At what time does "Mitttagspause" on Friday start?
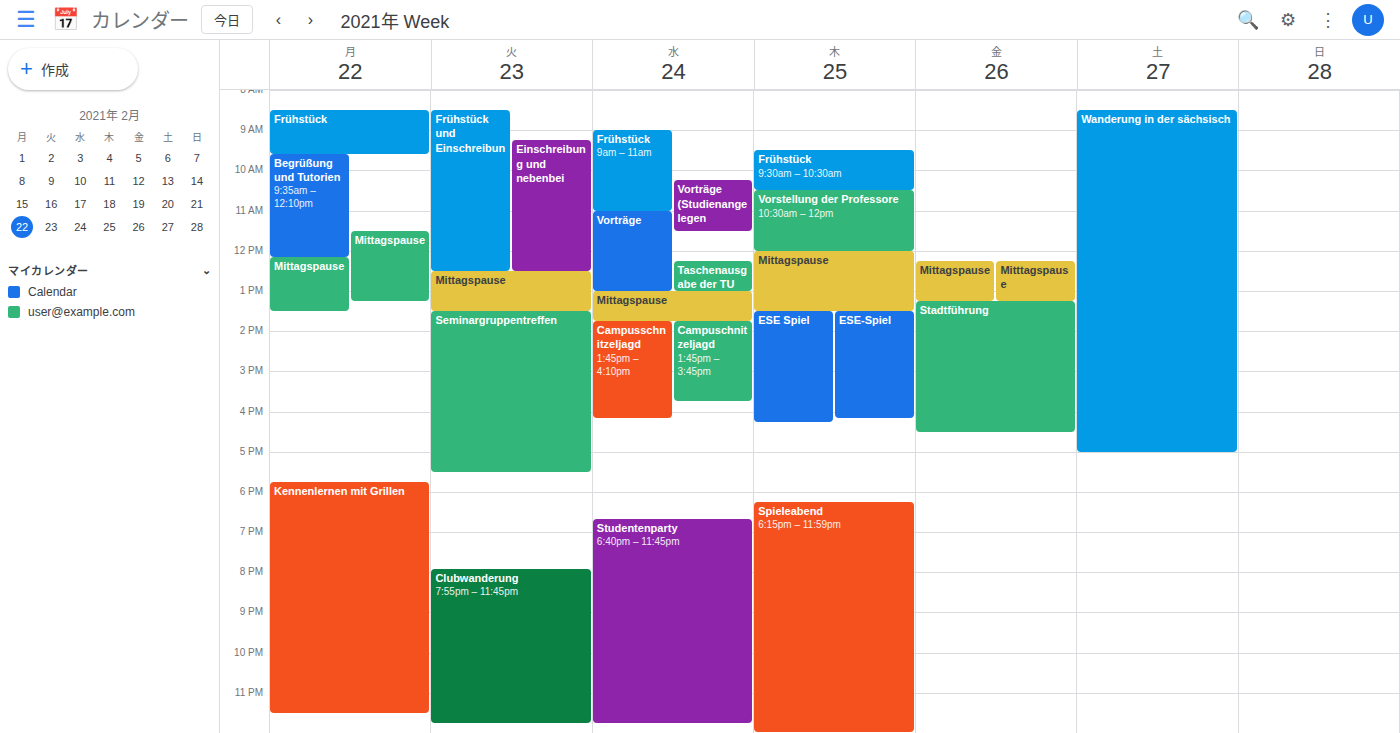
12:15 PM